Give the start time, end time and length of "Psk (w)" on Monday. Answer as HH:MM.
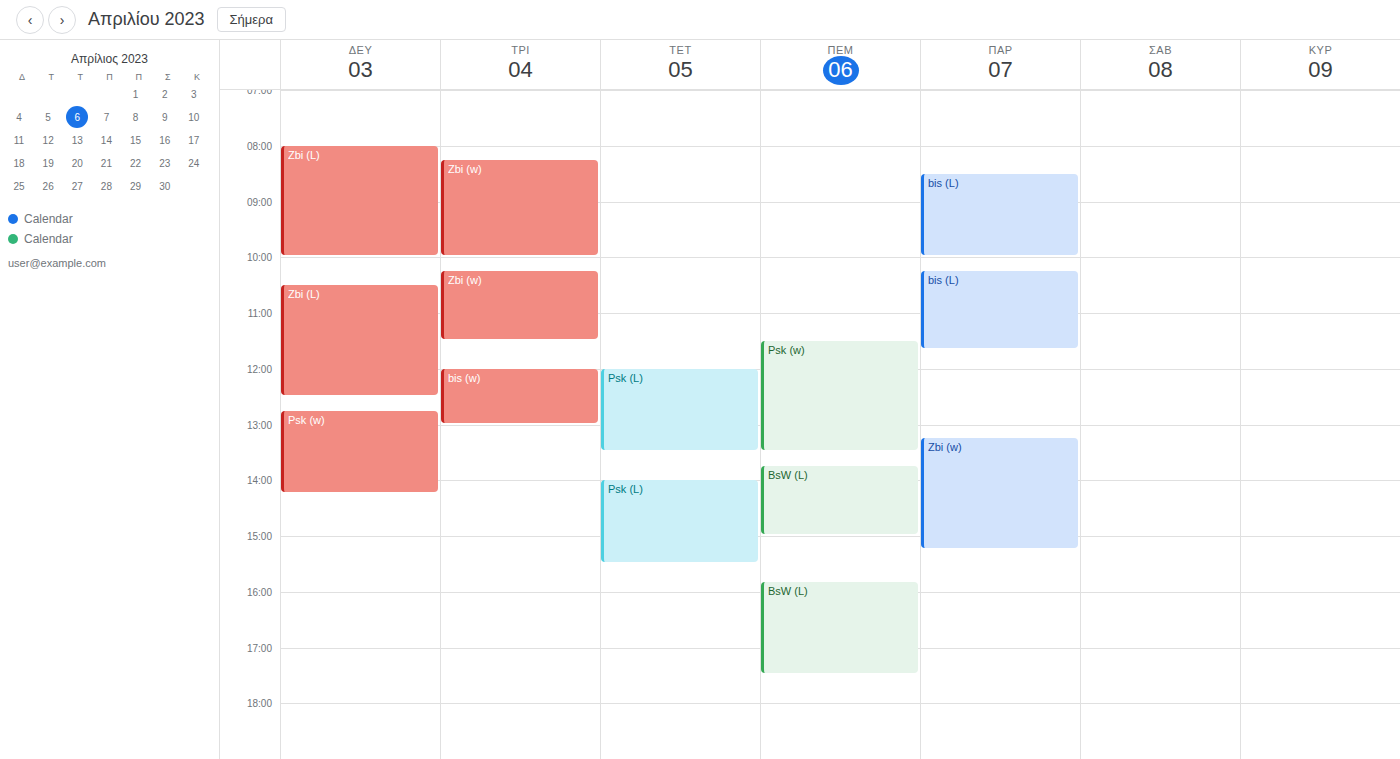
12:45 to 14:15, 1 hour 30 minutes